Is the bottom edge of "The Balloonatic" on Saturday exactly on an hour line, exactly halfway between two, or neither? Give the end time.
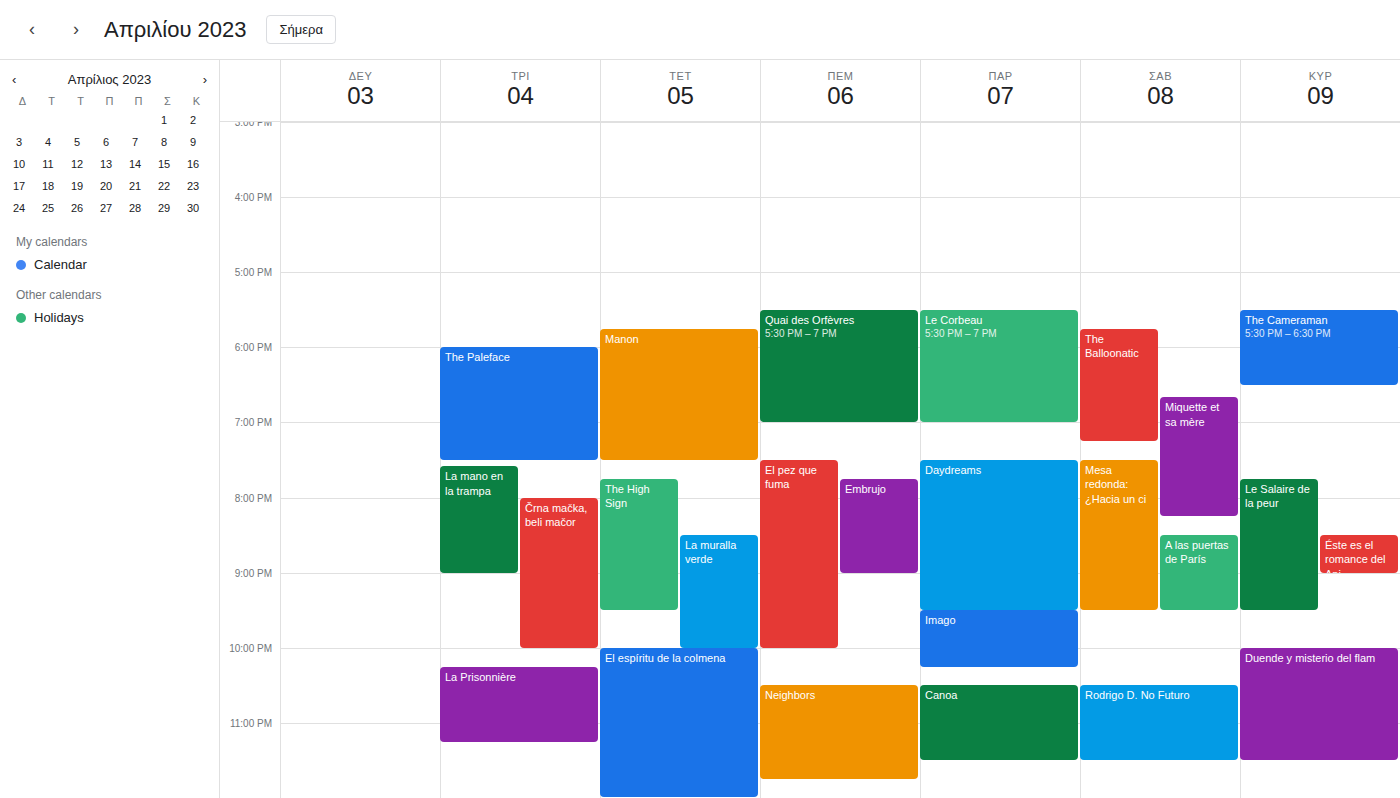
7:15 PM -- neither: a quarter of the way from the 7 PM line to the 8 PM line.